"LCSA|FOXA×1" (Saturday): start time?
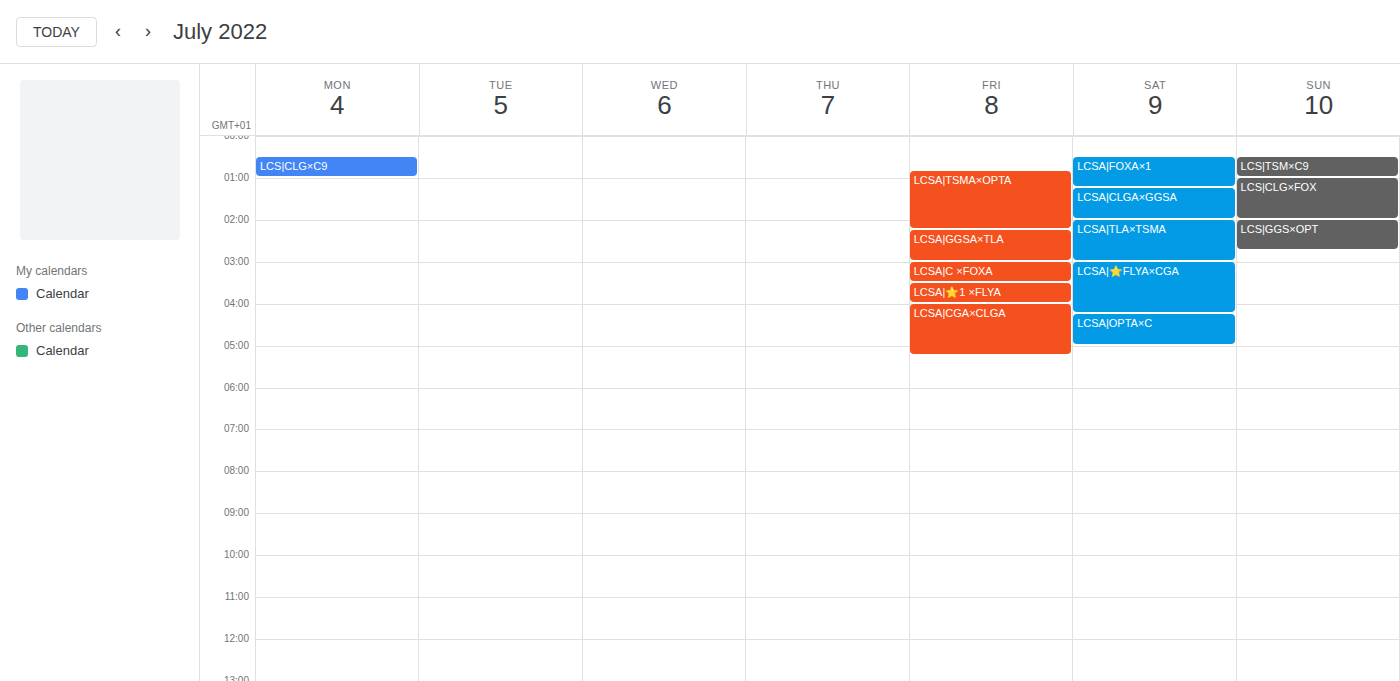
12:30 AM